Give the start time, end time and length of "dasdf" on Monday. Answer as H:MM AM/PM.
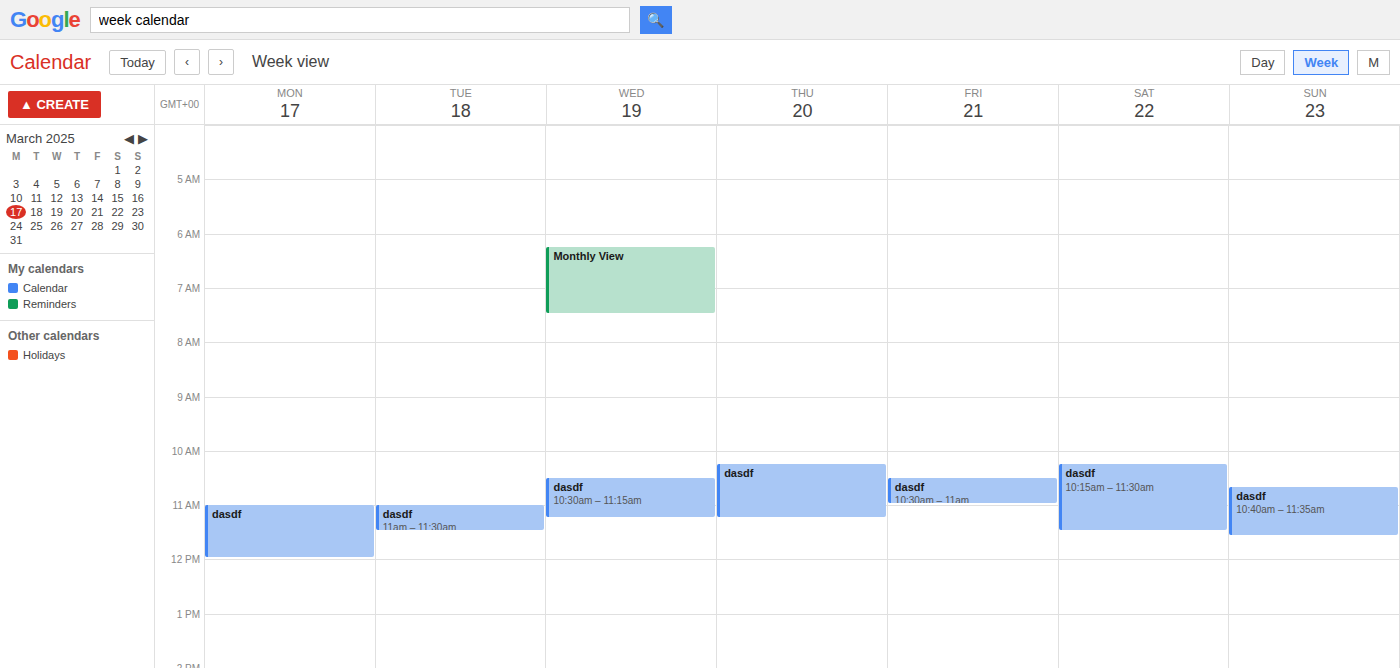
11:00 AM to 12:00 PM, 1 hour